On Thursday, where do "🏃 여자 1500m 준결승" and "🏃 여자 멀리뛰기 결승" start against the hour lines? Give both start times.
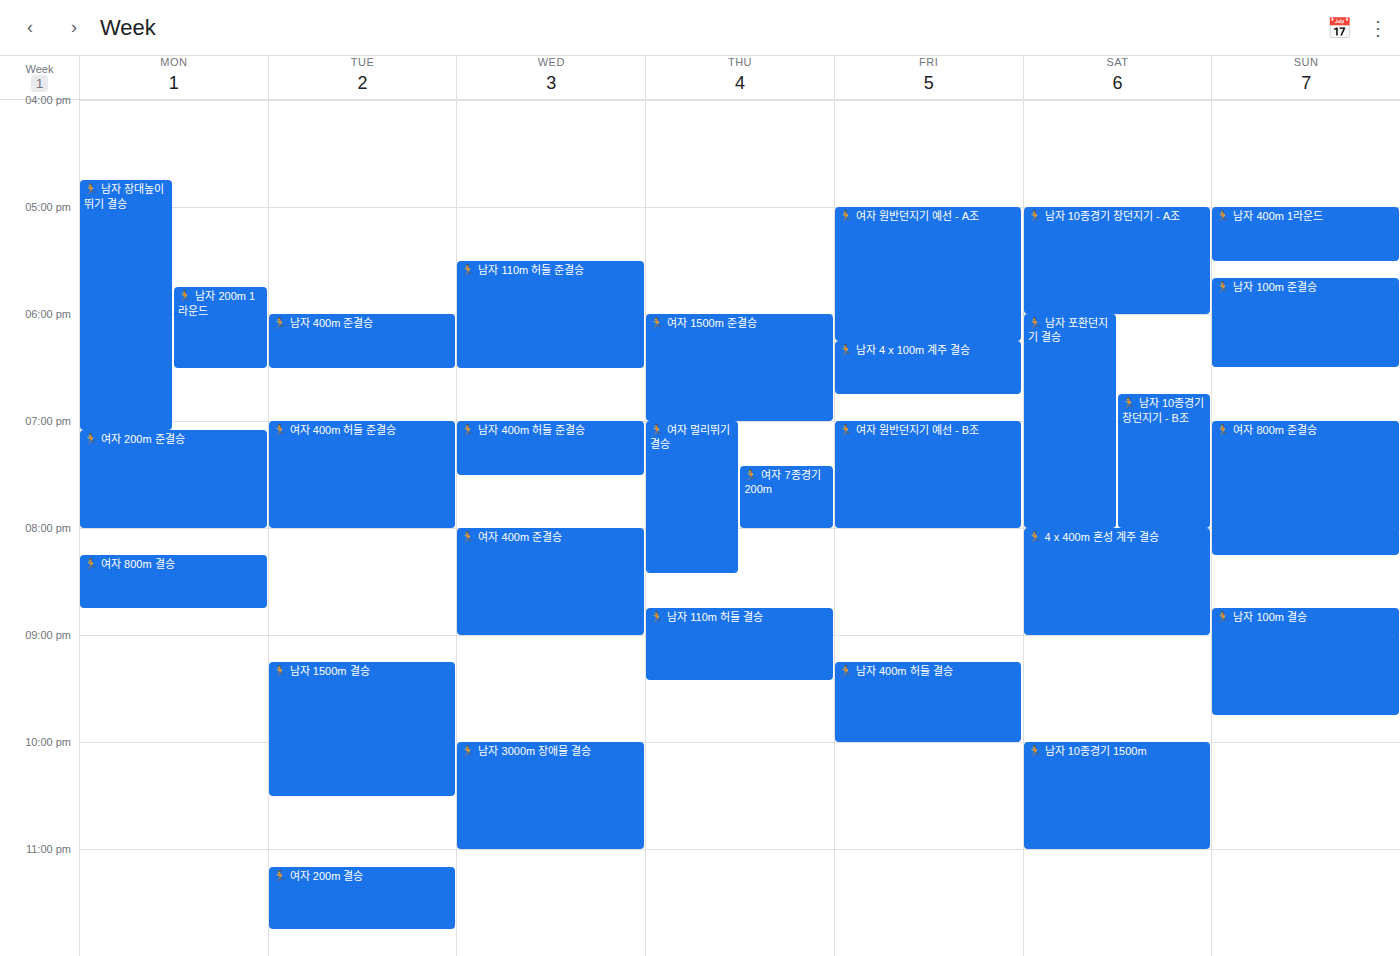
"🏃 여자 1500m 준결승": 6:00 PM, exactly on the 6 PM line. "🏃 여자 멀리뛰기 결승": 7:00 PM, exactly on the 7 PM line.